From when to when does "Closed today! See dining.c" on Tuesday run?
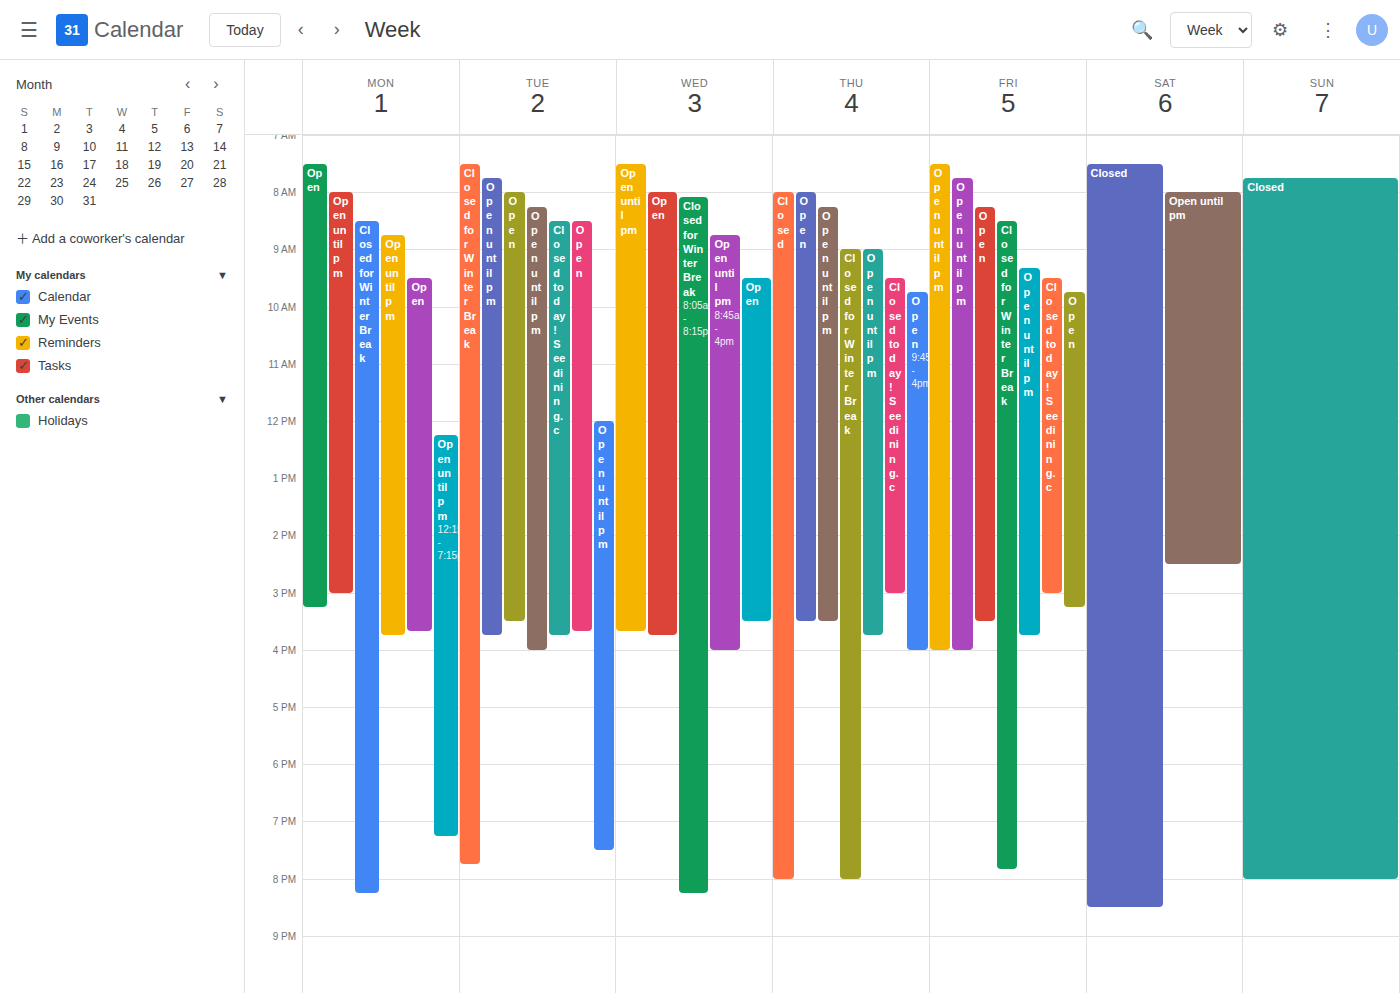
8:30 AM to 3:45 PM